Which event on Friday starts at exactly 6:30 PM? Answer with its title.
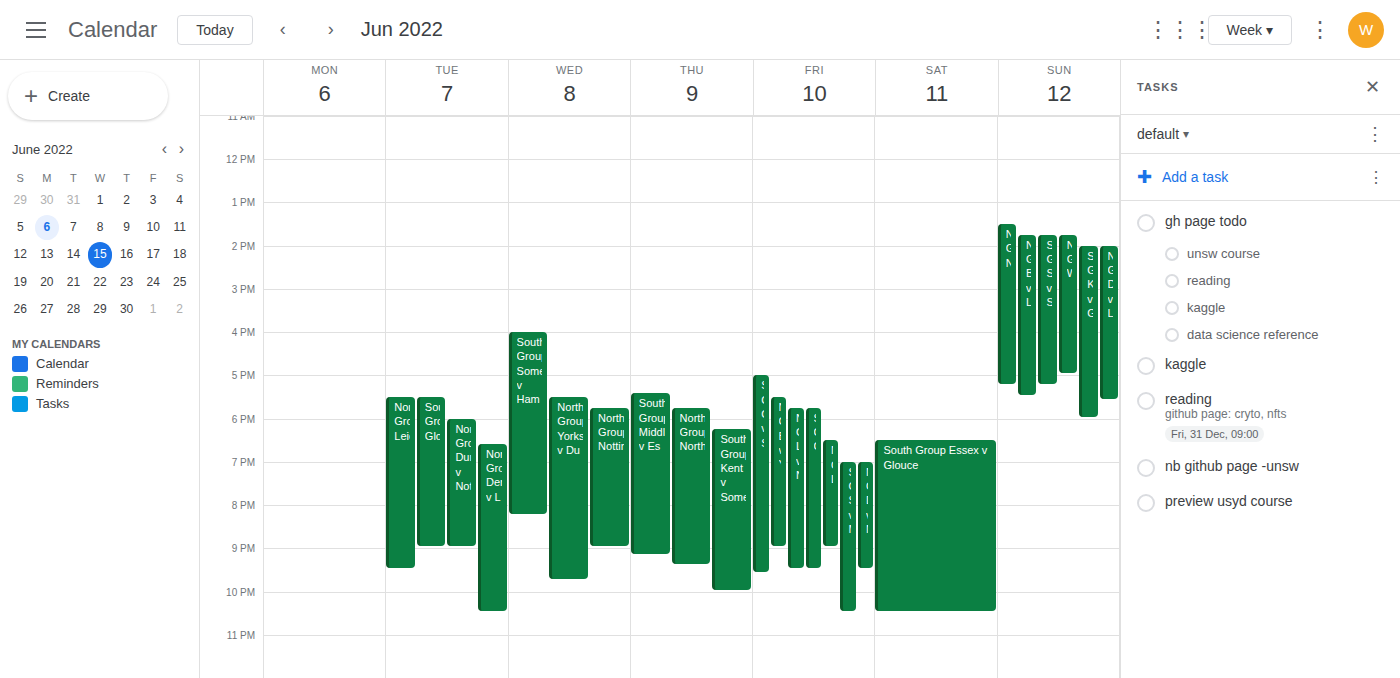
"North Group Leicestershire"